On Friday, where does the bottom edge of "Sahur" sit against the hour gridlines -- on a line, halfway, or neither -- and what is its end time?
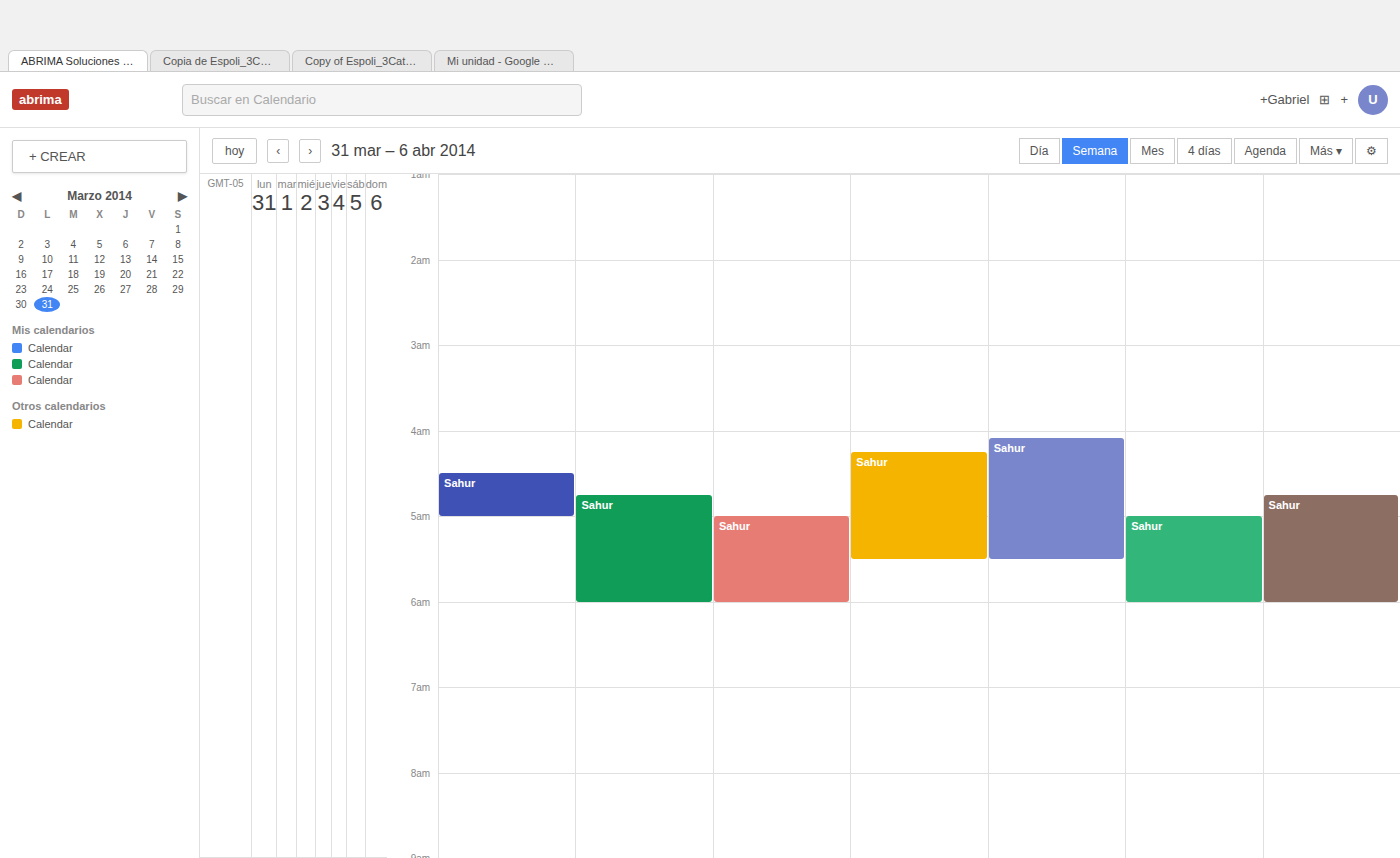
5:30 AM -- halfway between the 5 AM and 6 AM lines.